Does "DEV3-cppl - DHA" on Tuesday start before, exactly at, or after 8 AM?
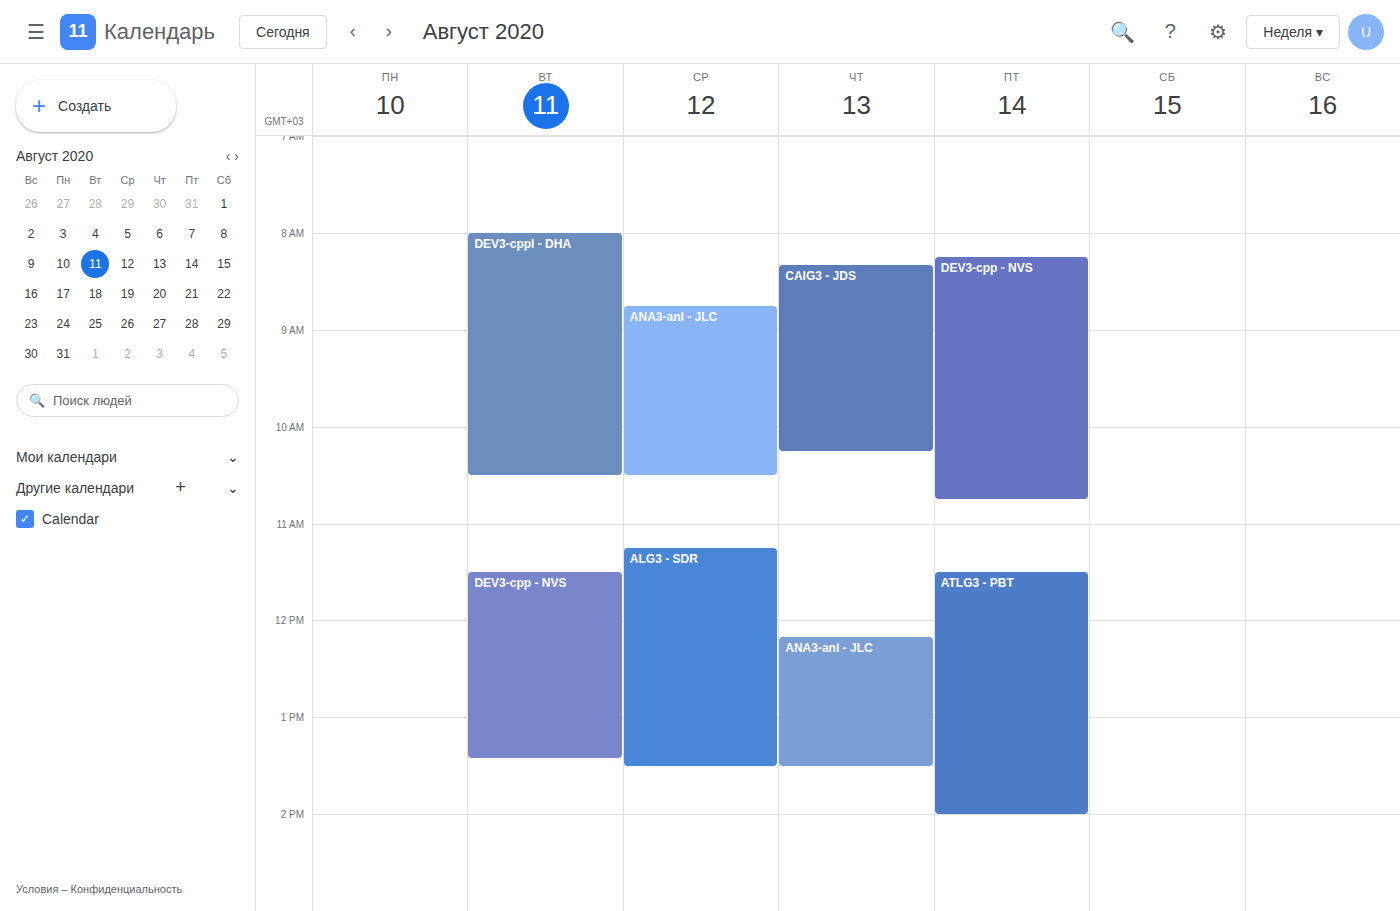
8:00 AM -- exactly at 8 AM, on the 8 AM line.